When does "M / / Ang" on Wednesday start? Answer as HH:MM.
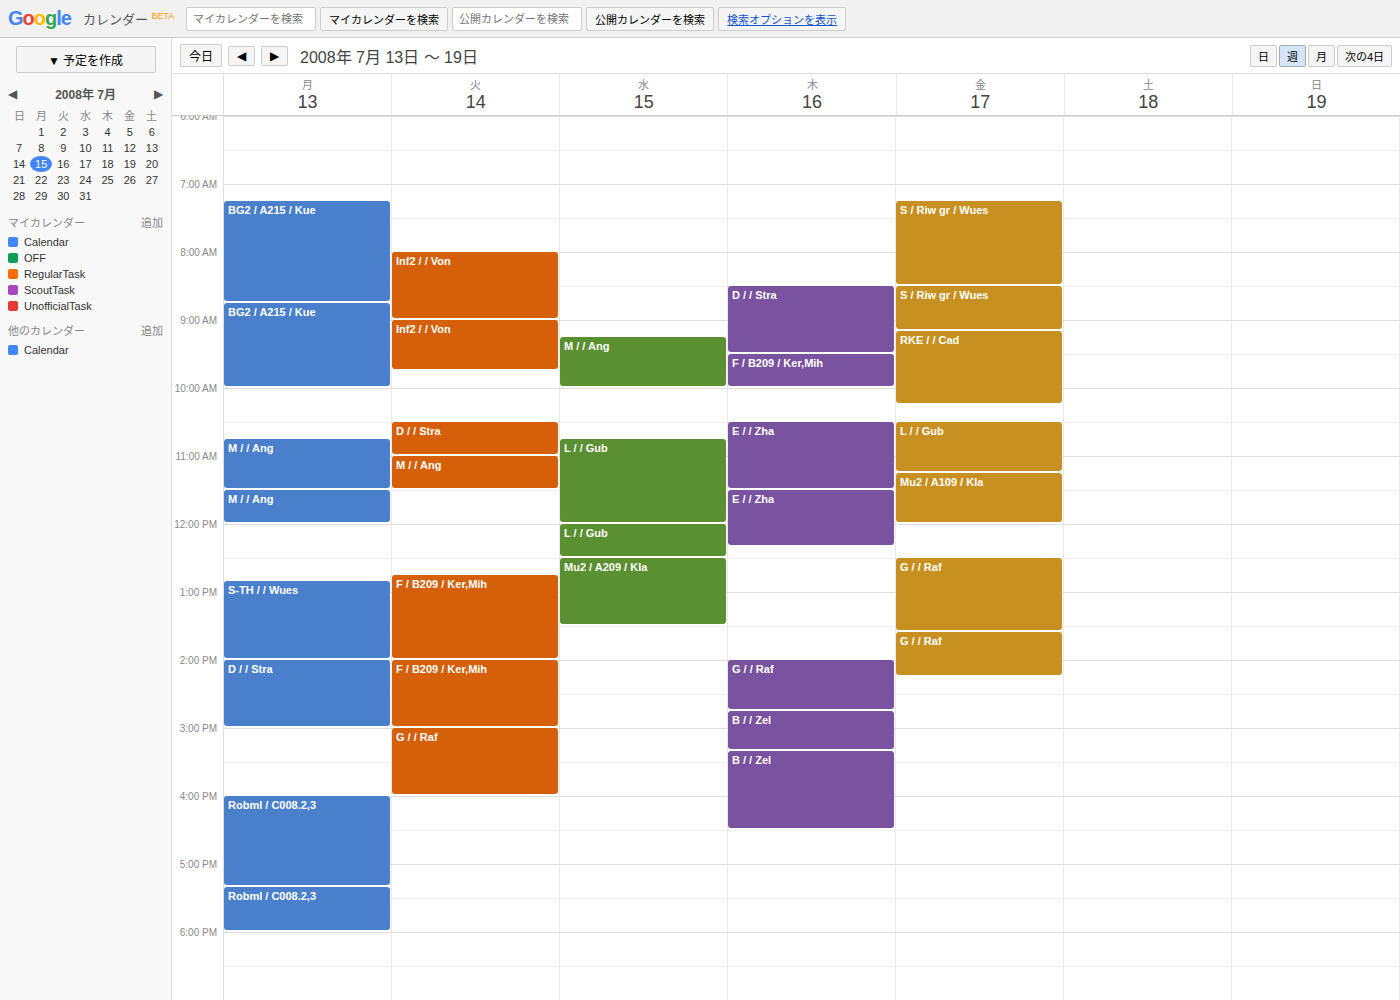
09:15